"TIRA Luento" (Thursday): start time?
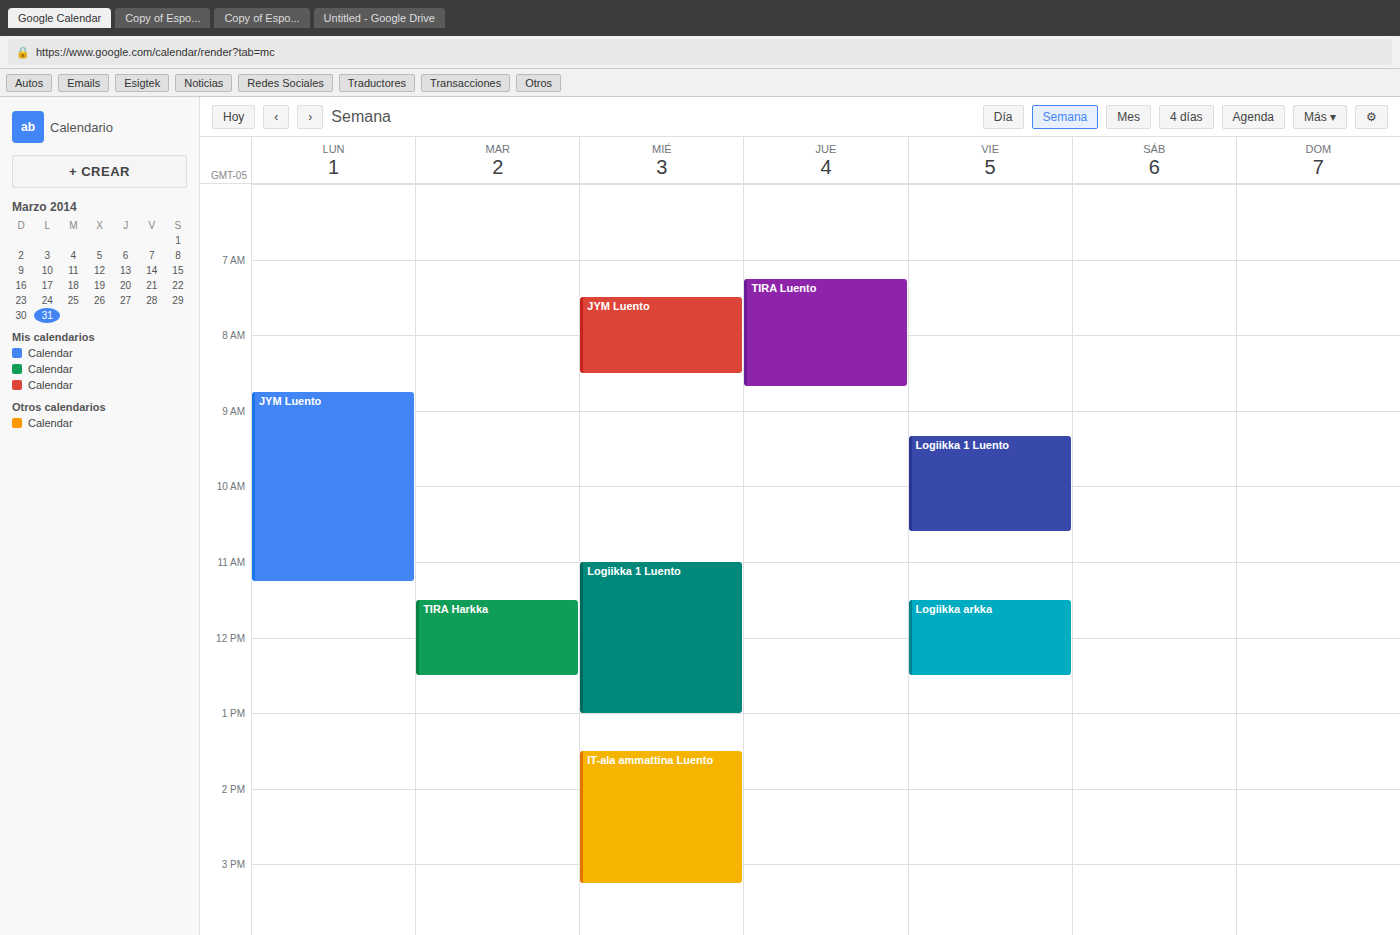
7:15 AM